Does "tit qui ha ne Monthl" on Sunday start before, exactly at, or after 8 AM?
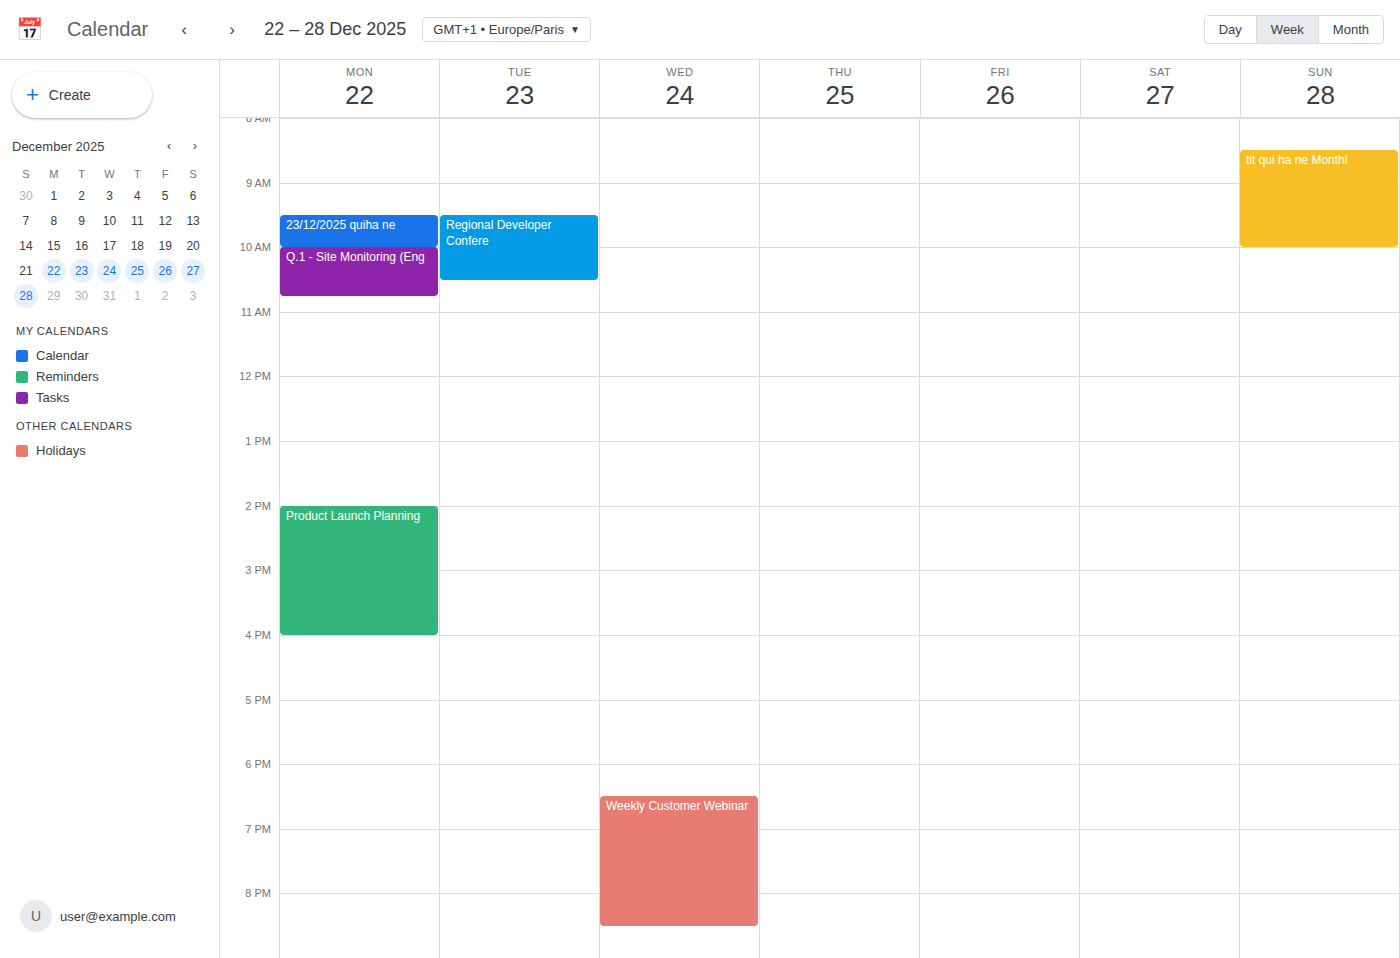
8:30 AM -- after 8 AM, 30 minutes below the 8 AM line.